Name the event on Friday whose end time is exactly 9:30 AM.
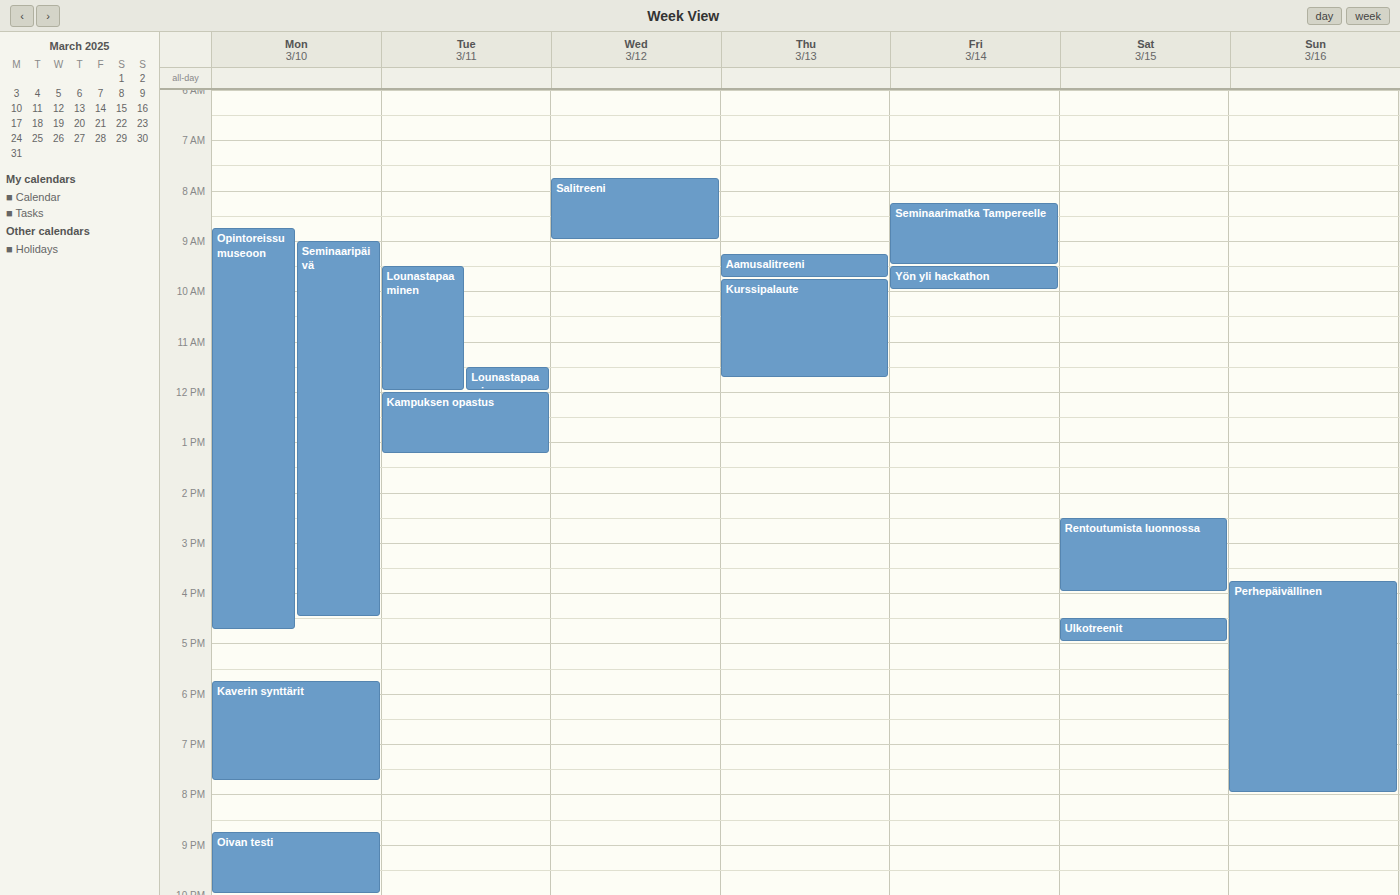
"Seminaarimatka Tampereelle"